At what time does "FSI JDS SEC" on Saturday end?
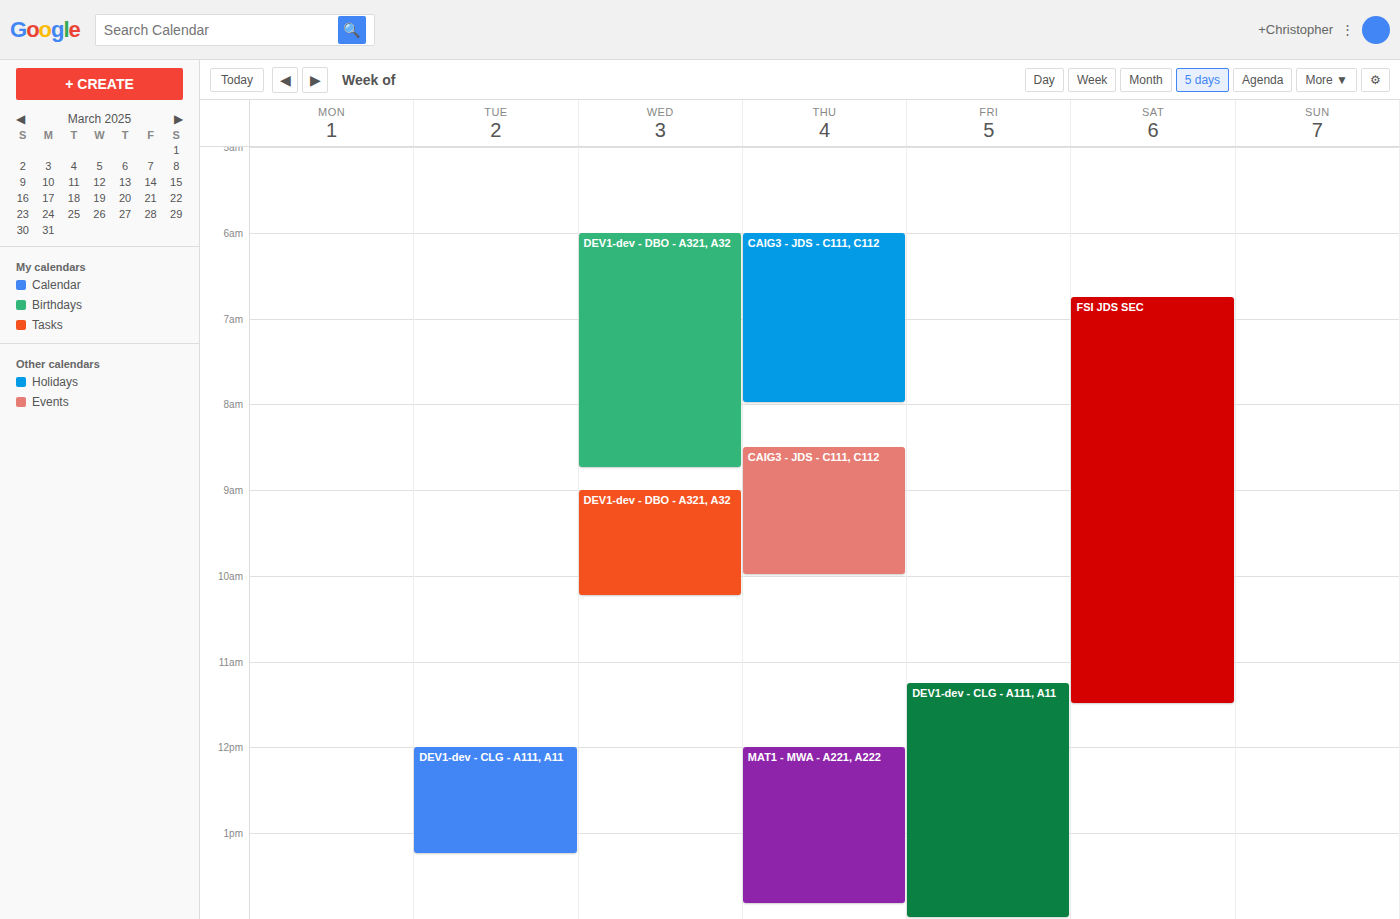
11:30